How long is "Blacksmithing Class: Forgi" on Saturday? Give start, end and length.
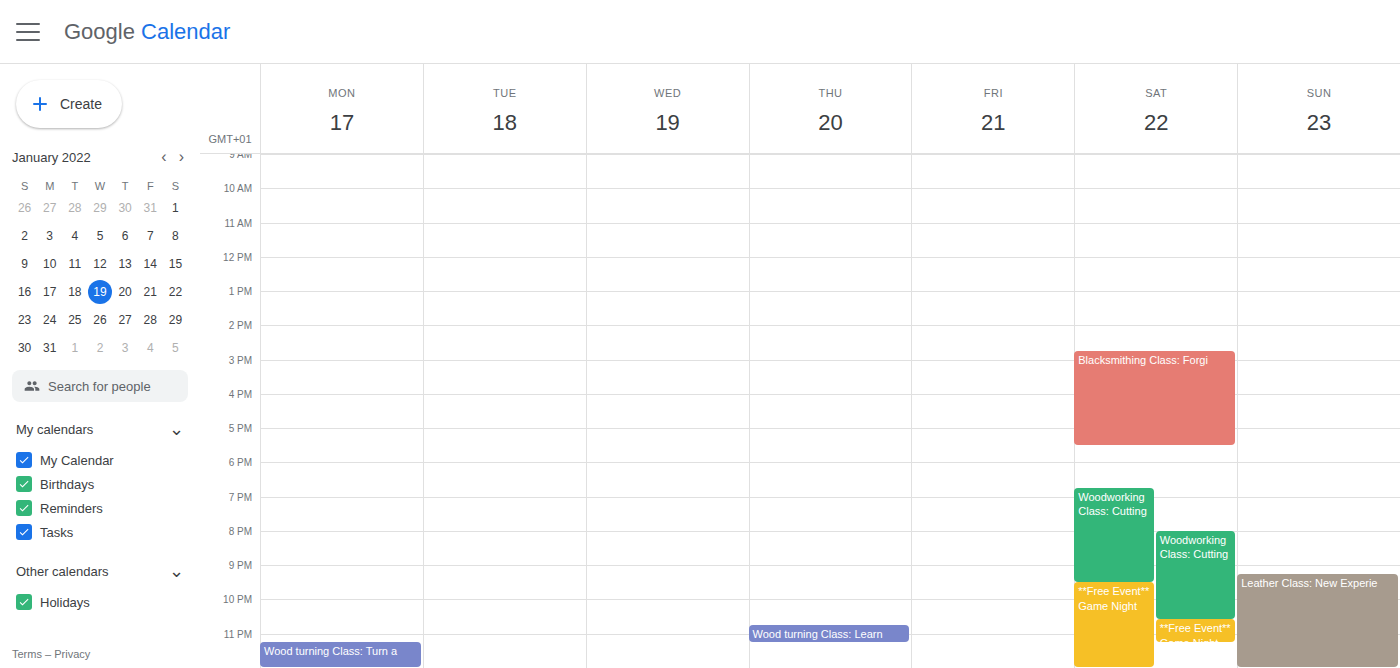
2:45 PM to 5:30 PM, 2 hours 45 minutes